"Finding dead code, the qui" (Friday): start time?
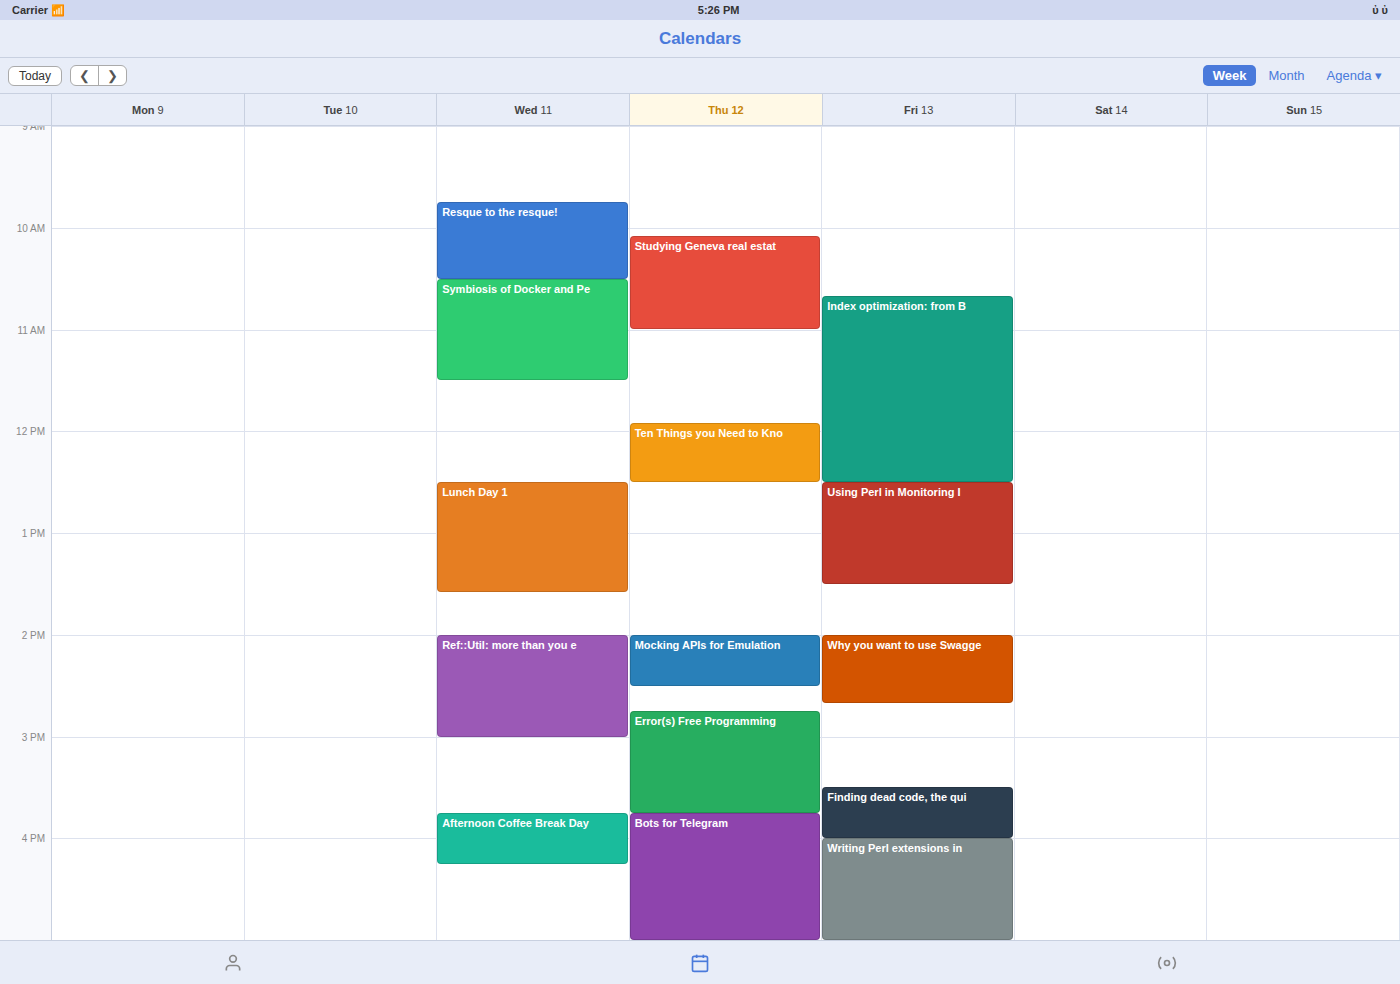
3:30 PM